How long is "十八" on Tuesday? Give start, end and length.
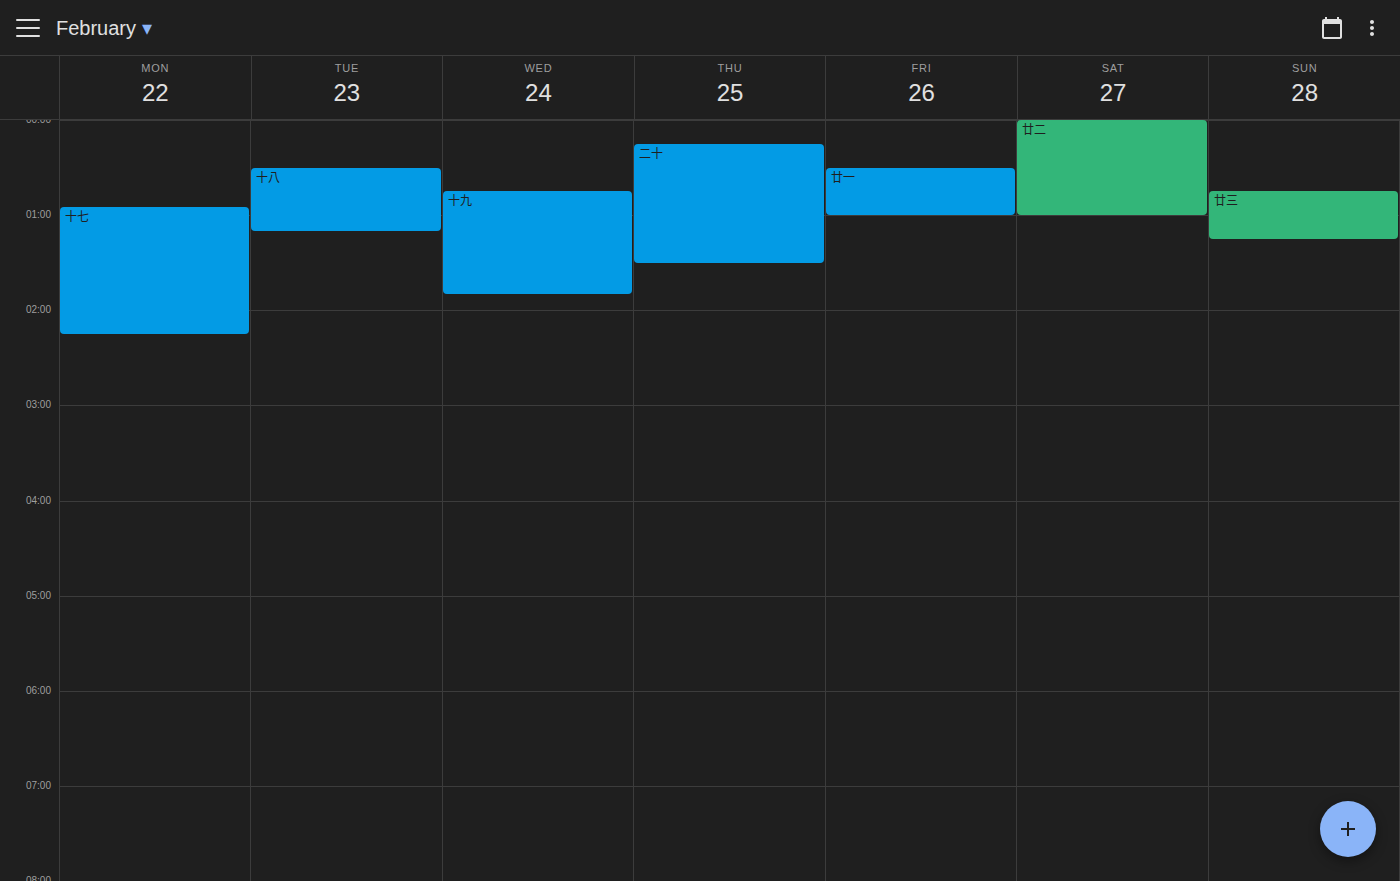
12:30 AM to 1:10 AM, 40 minutes